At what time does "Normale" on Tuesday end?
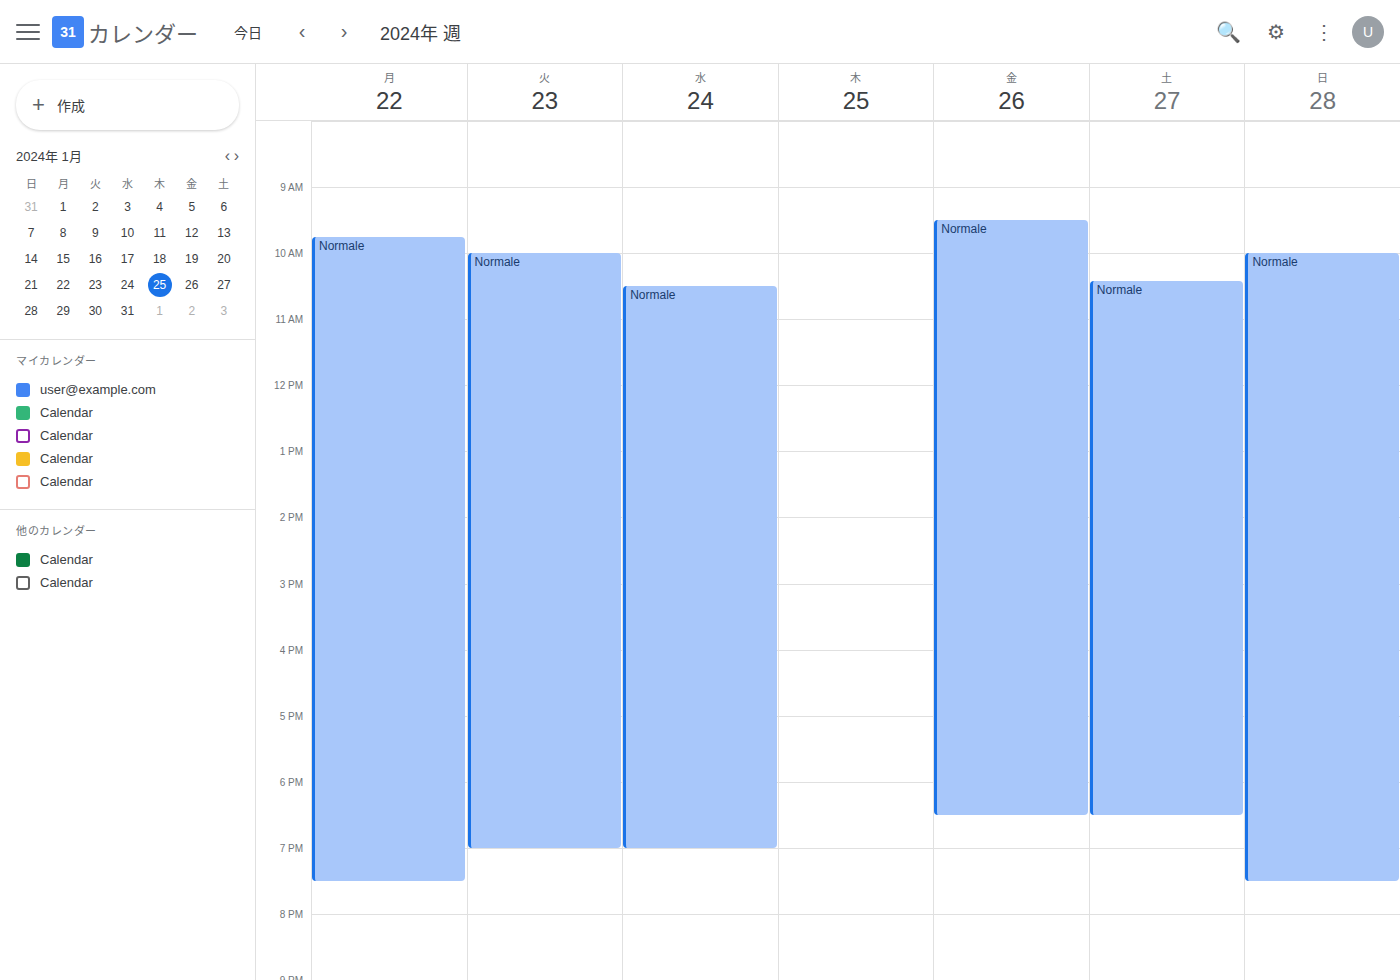
7:00 PM